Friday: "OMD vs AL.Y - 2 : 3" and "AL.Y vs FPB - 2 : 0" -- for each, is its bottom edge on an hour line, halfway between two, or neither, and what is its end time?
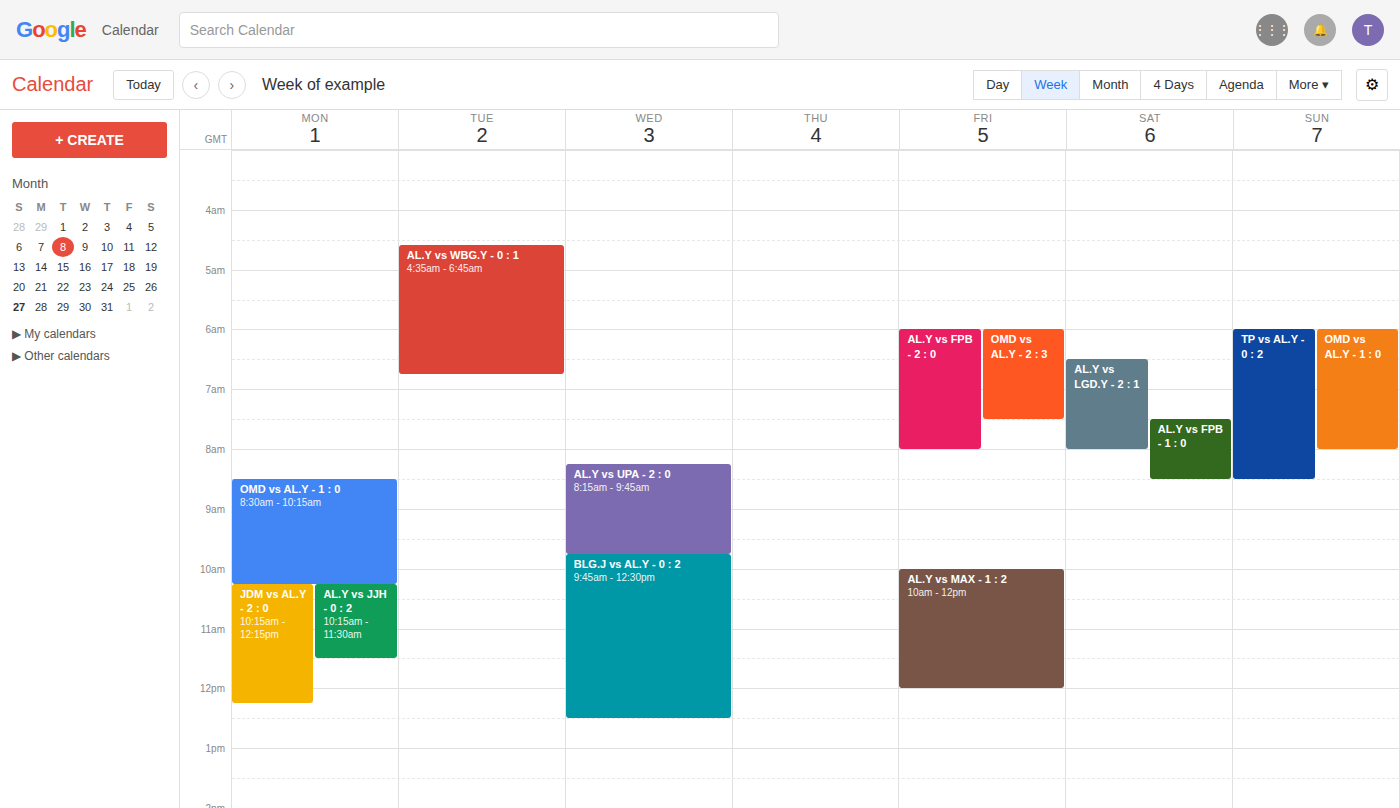
"OMD vs AL.Y - 2 : 3": 7:30 AM, halfway between the 7 AM and 8 AM lines. "AL.Y vs FPB - 2 : 0": 8:00 AM, exactly on the 8 AM line.